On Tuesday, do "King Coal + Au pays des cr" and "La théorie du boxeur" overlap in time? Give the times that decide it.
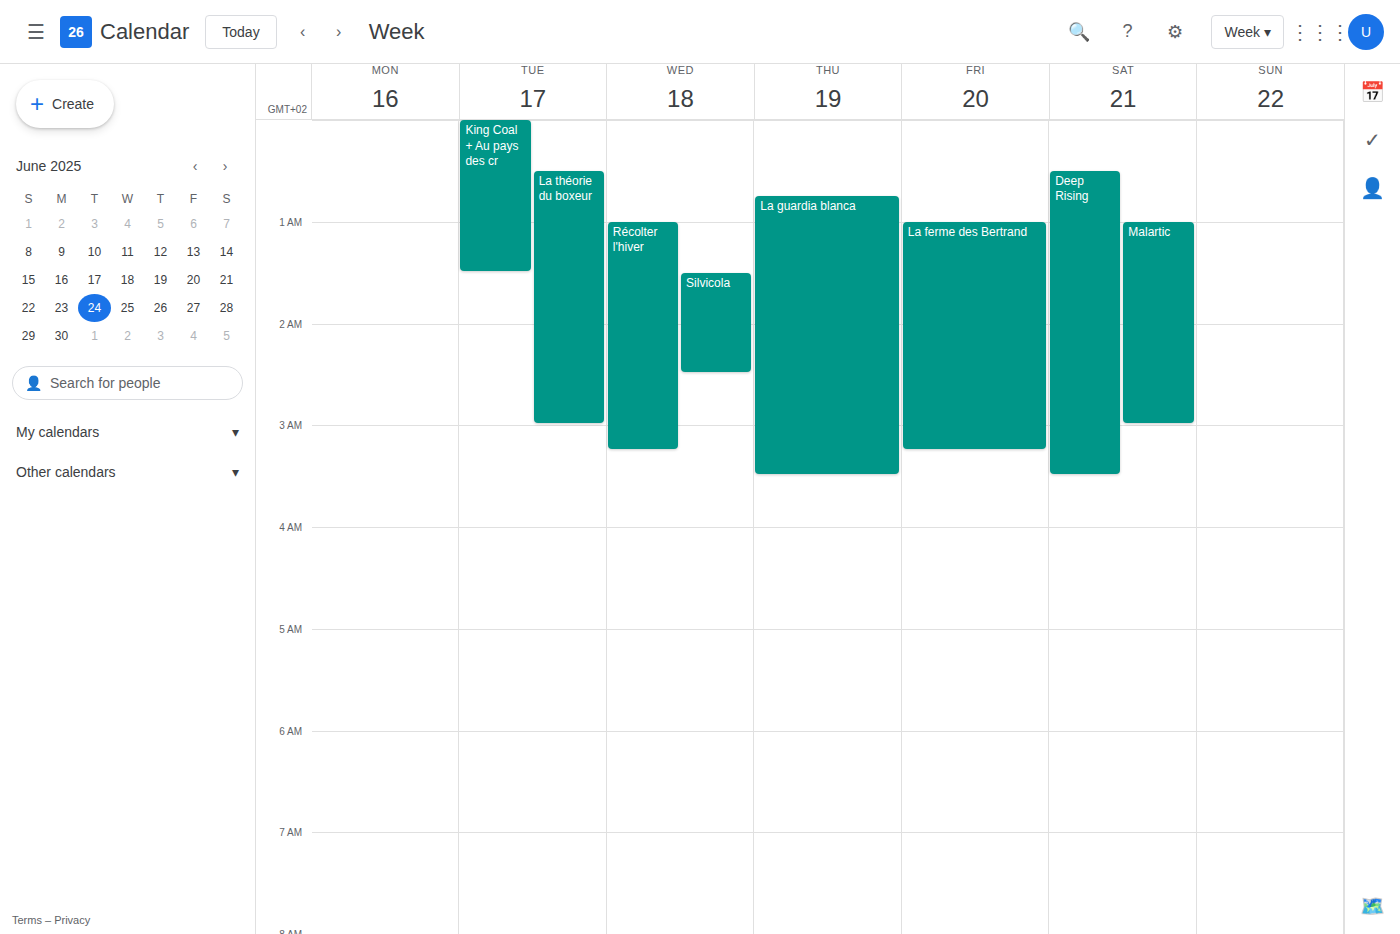
"La théorie du boxeur" starts at 12:30 AM, before "King Coal + Au pays des cr" ends at 1:30 AM -- they overlap.